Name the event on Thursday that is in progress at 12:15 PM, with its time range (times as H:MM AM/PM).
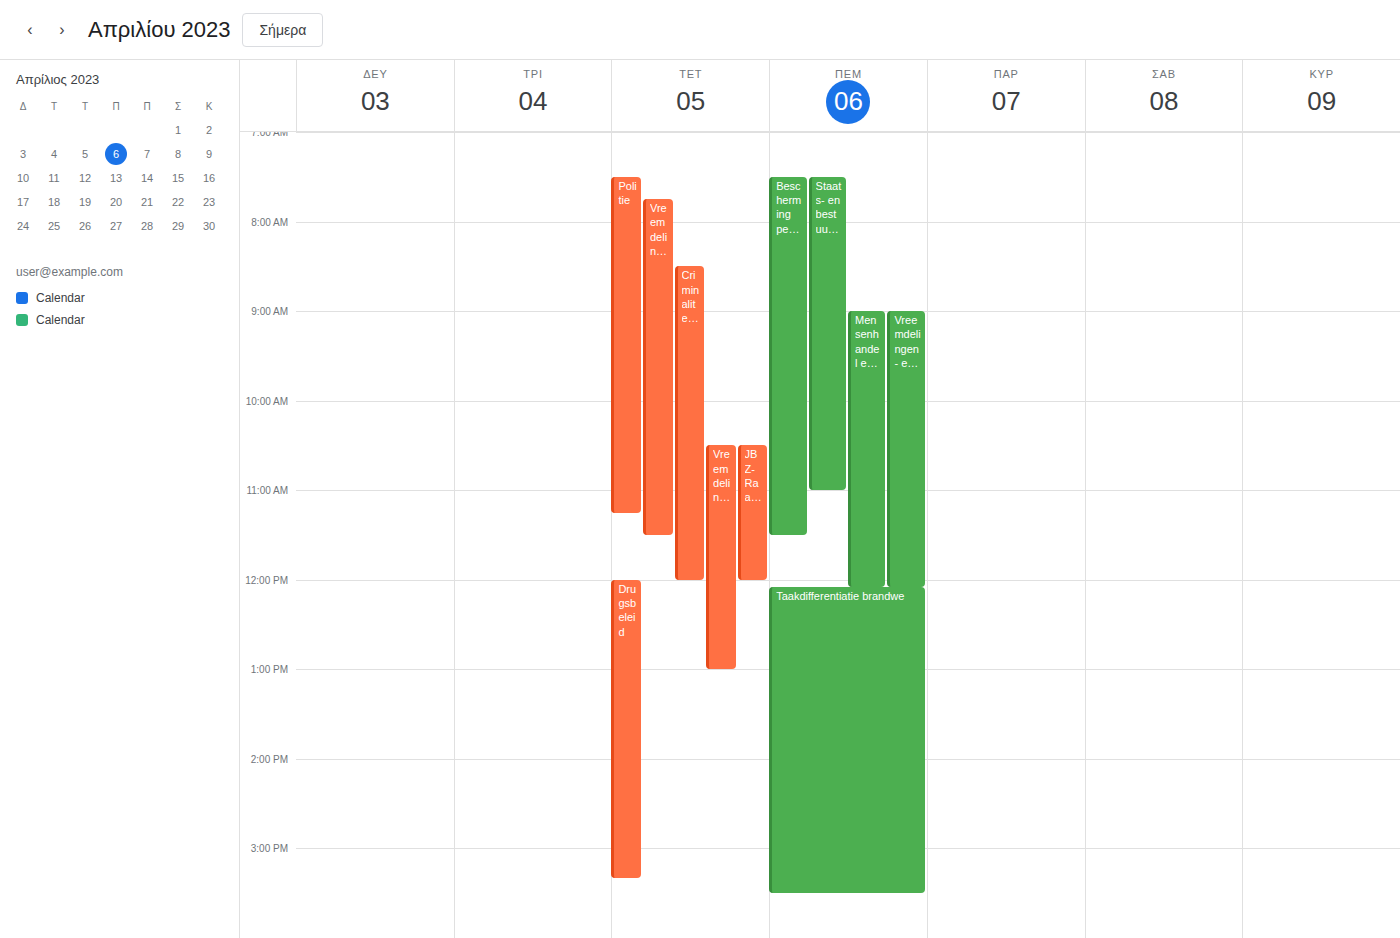
"Taakdifferentiatie brandwe", 12:05 PM to 3:30 PM